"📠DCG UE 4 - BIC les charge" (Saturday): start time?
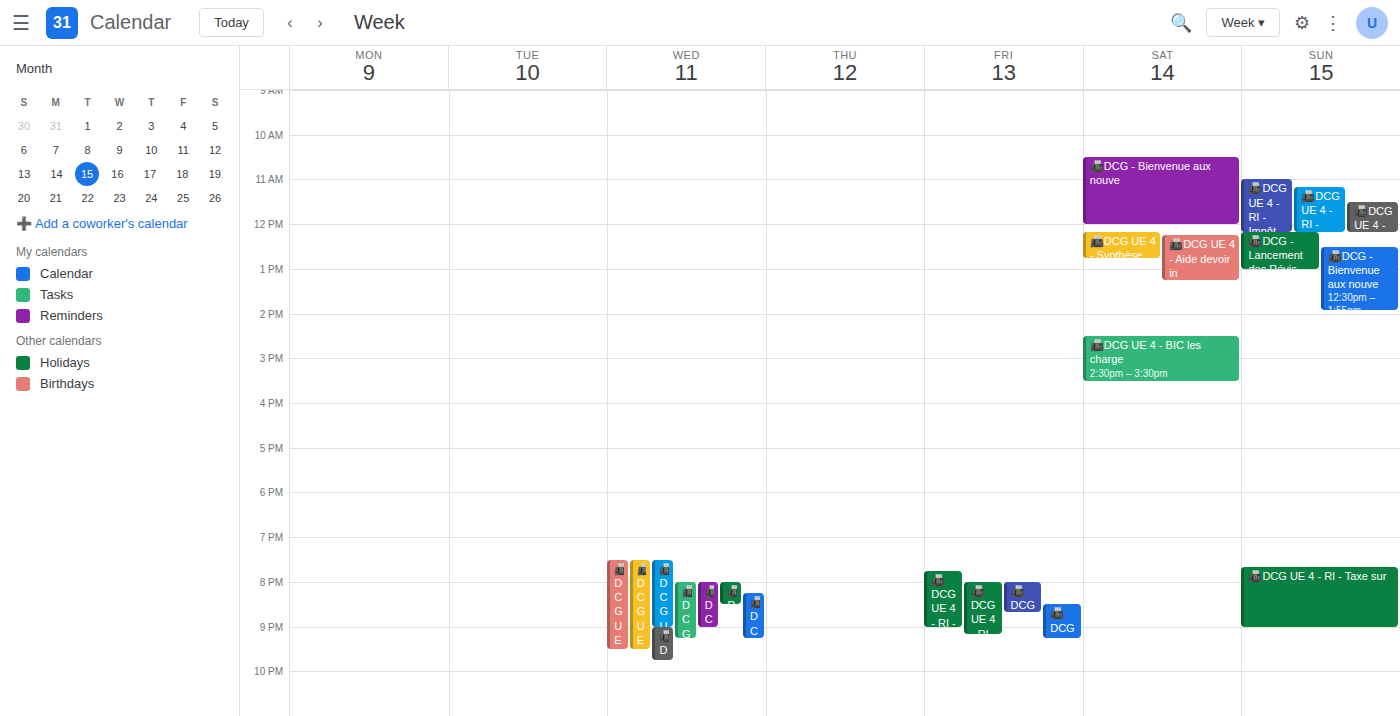
2:30 PM